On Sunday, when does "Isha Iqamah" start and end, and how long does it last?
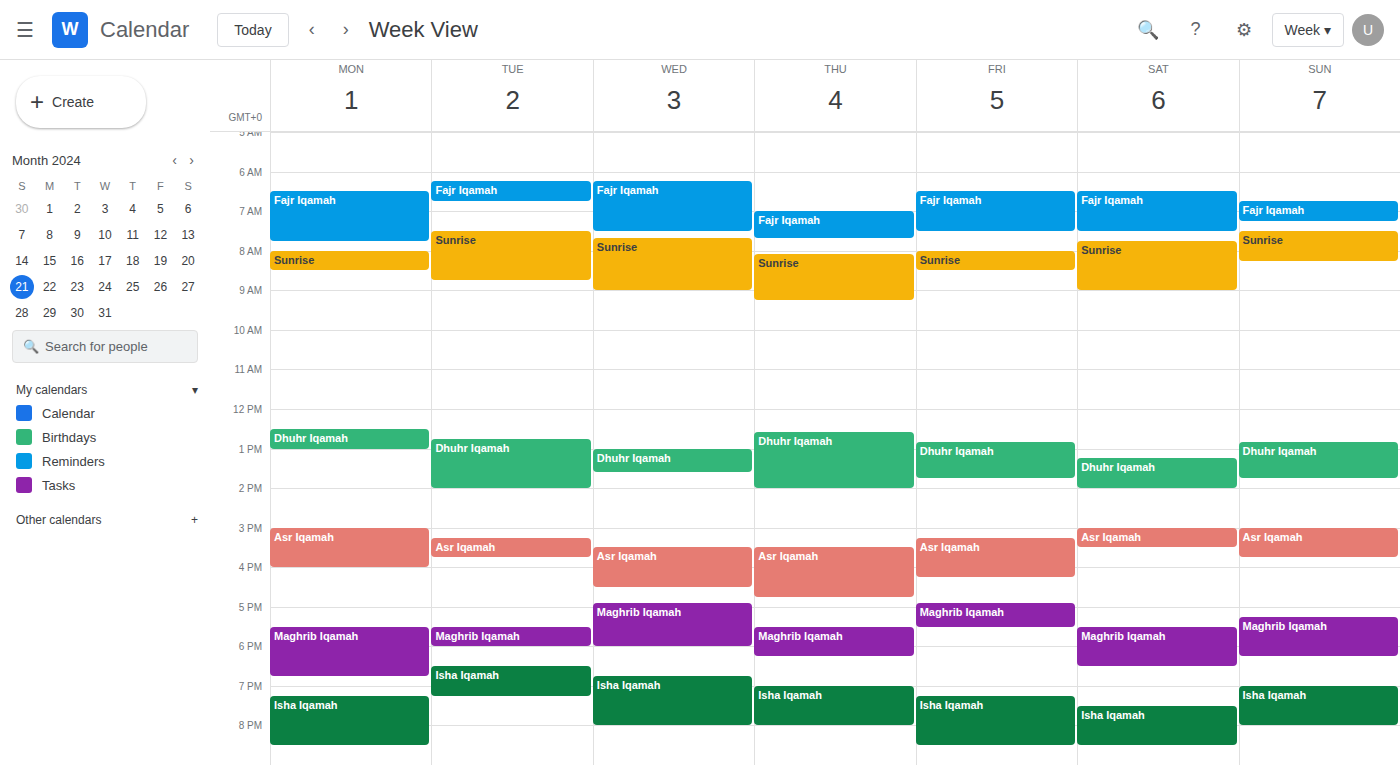
7:00 PM to 8:00 PM, 1 hour